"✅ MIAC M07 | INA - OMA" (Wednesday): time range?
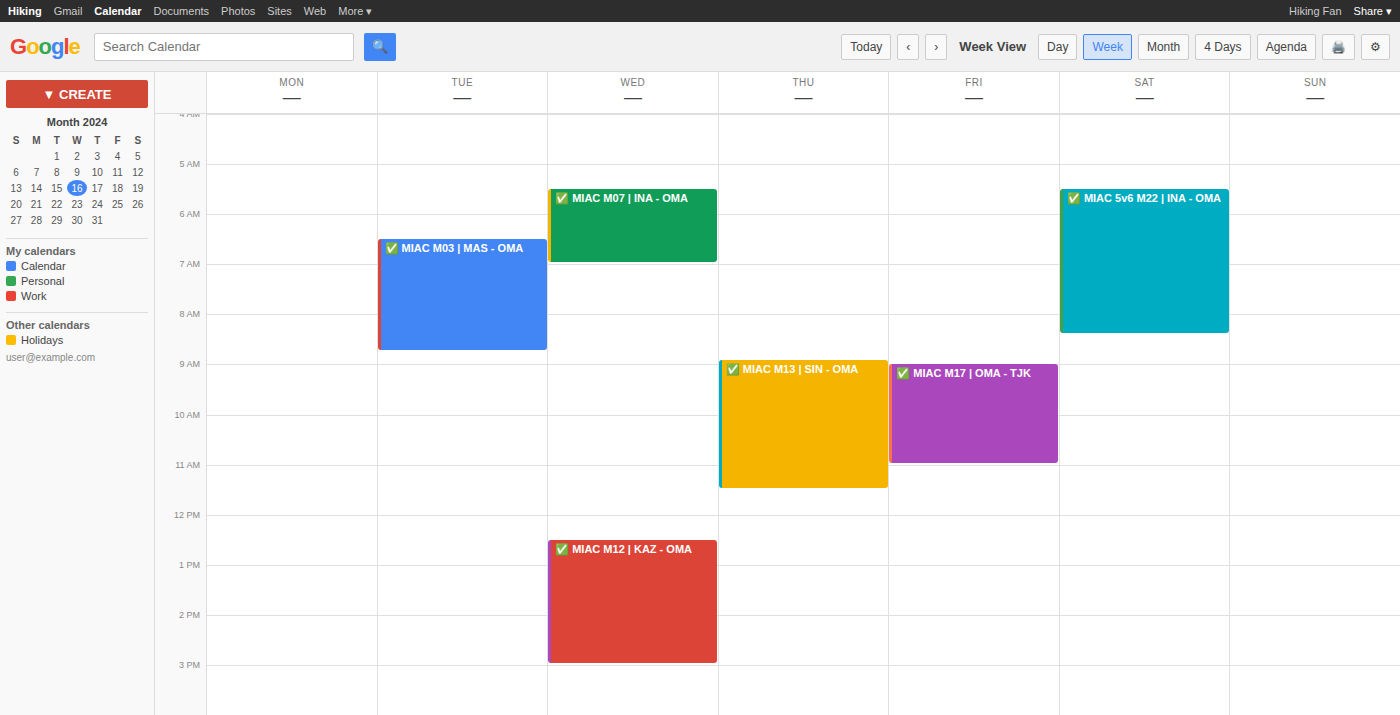
5:30 AM to 7:00 AM